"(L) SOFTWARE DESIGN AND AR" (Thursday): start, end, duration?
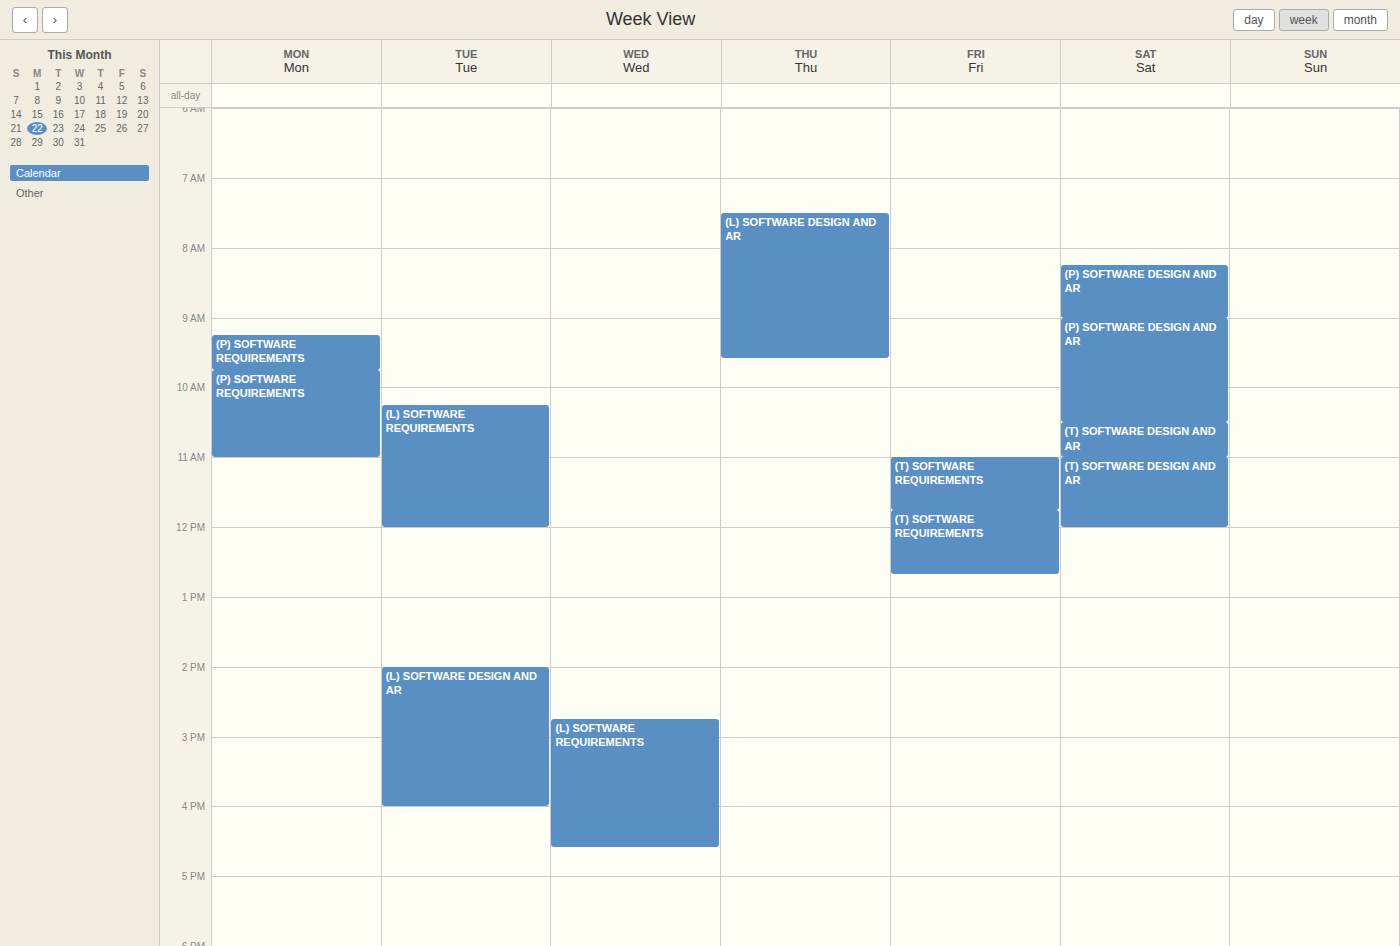
7:30 AM to 9:35 AM, 2 hours 5 minutes